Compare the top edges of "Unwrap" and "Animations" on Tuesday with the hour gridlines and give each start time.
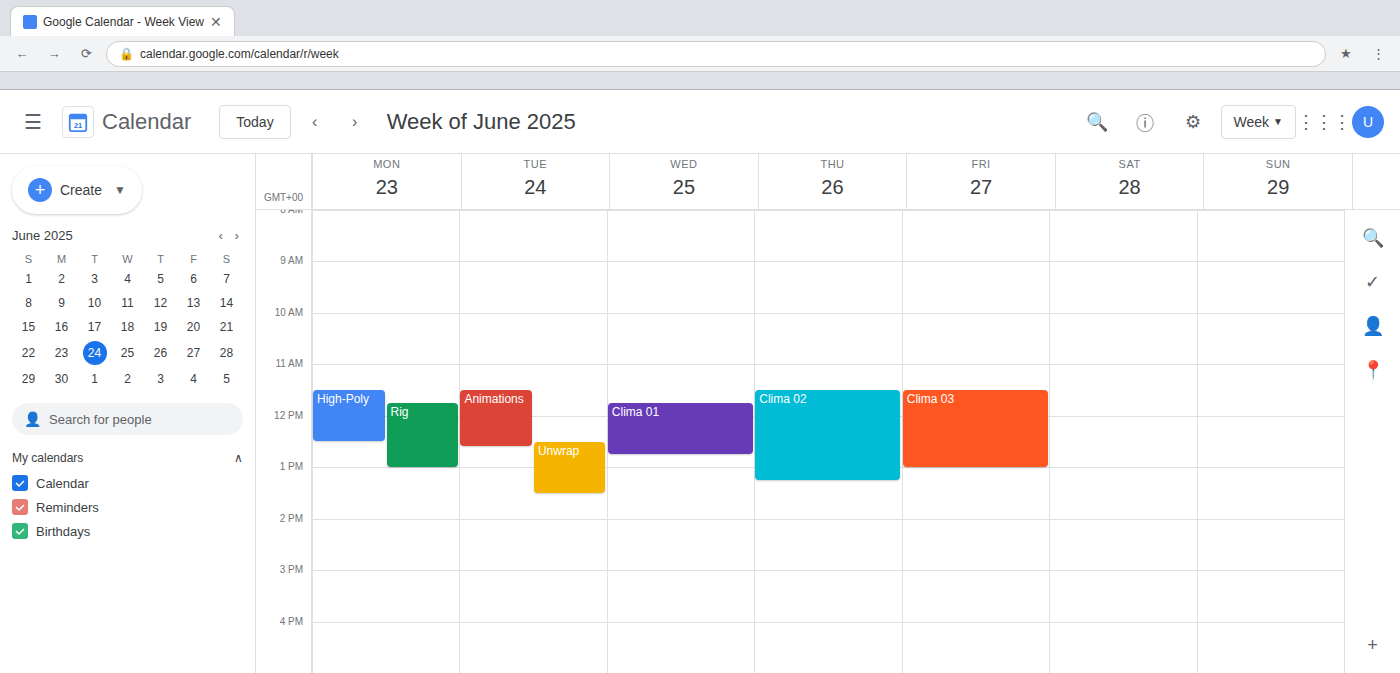
"Unwrap": 12:30, halfway between the 12:00 and 13:00 lines. "Animations": 11:30, halfway between the 11:00 and 12:00 lines.